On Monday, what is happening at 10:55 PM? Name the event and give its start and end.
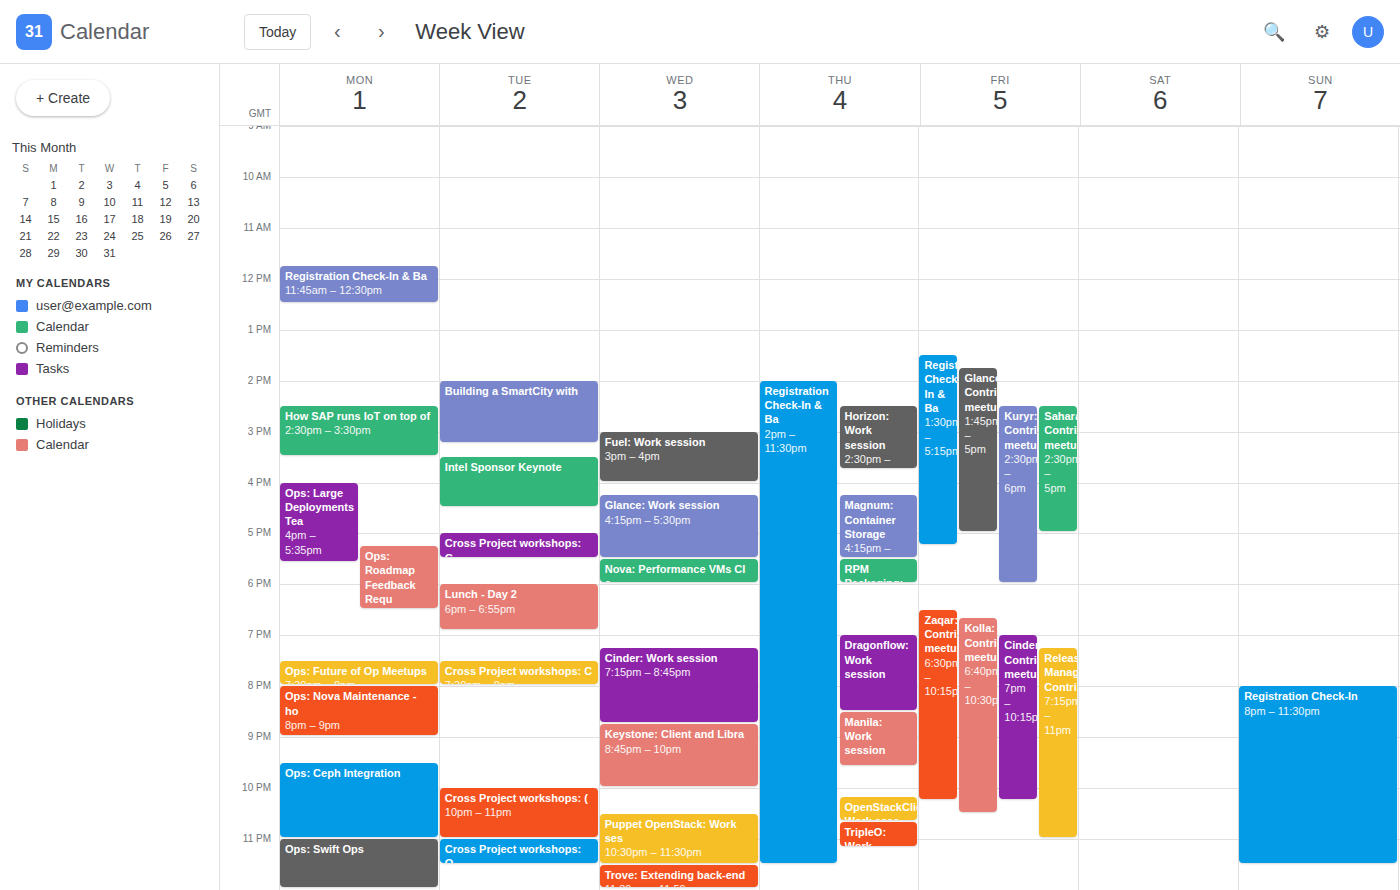
"Ops: Ceph Integration", 9:30 PM to 11:00 PM